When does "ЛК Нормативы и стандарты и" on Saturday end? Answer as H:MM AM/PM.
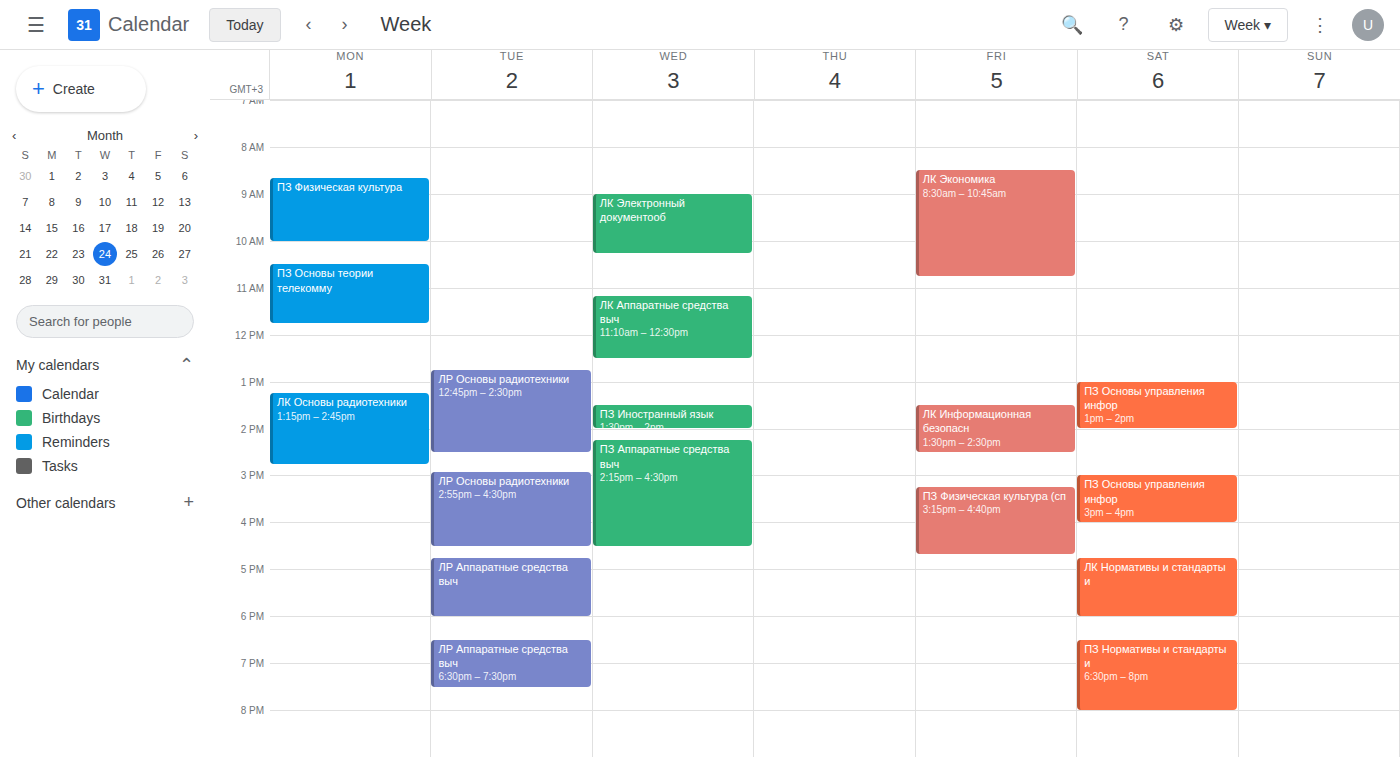
6:00 PM